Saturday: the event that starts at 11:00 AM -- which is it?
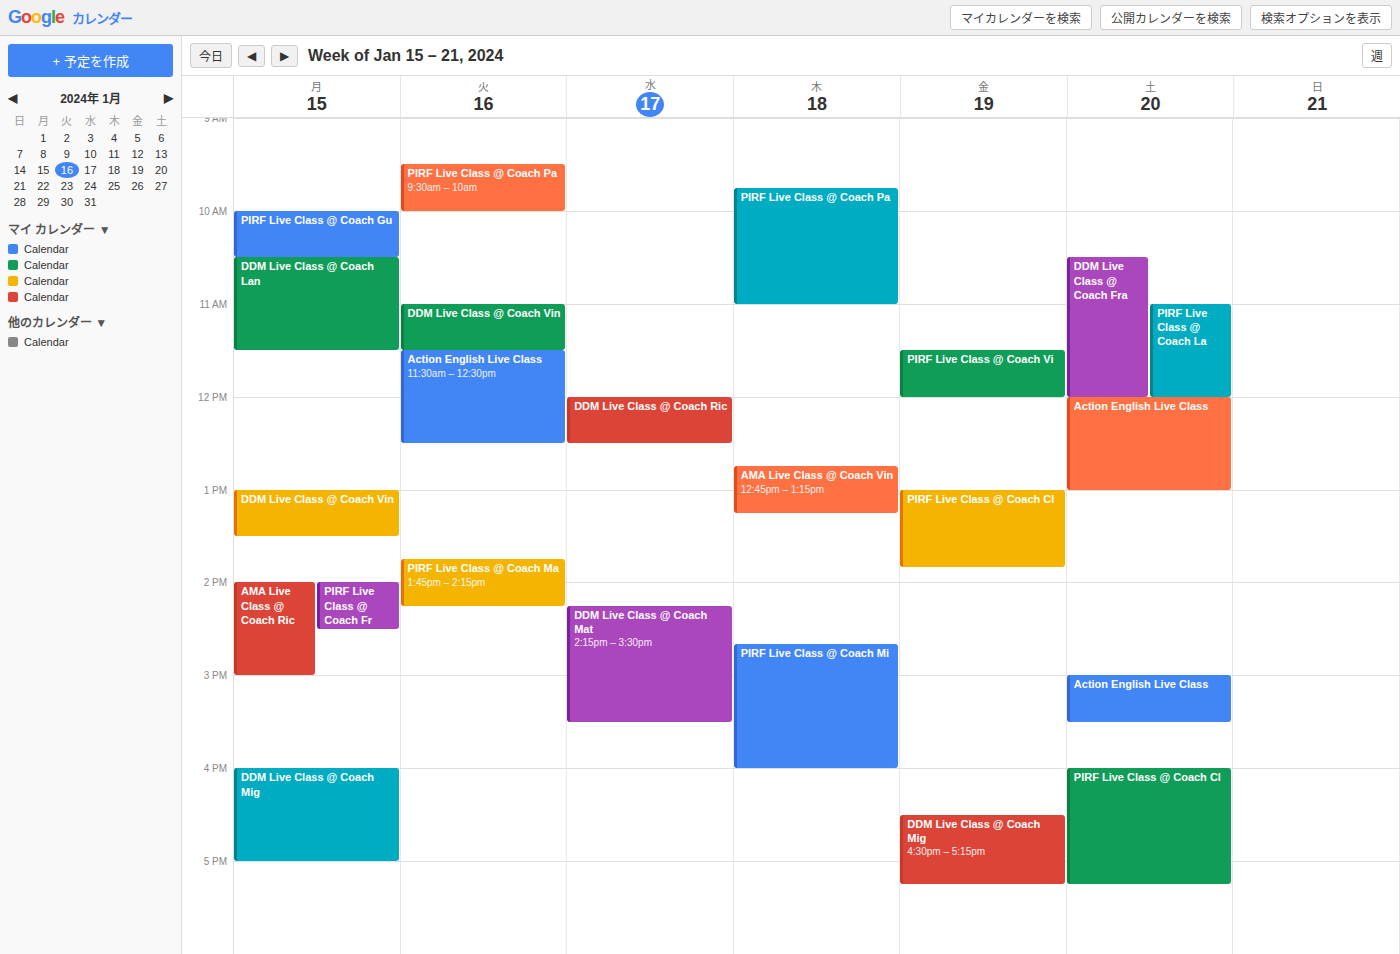
"PIRF Live Class @ Coach La"